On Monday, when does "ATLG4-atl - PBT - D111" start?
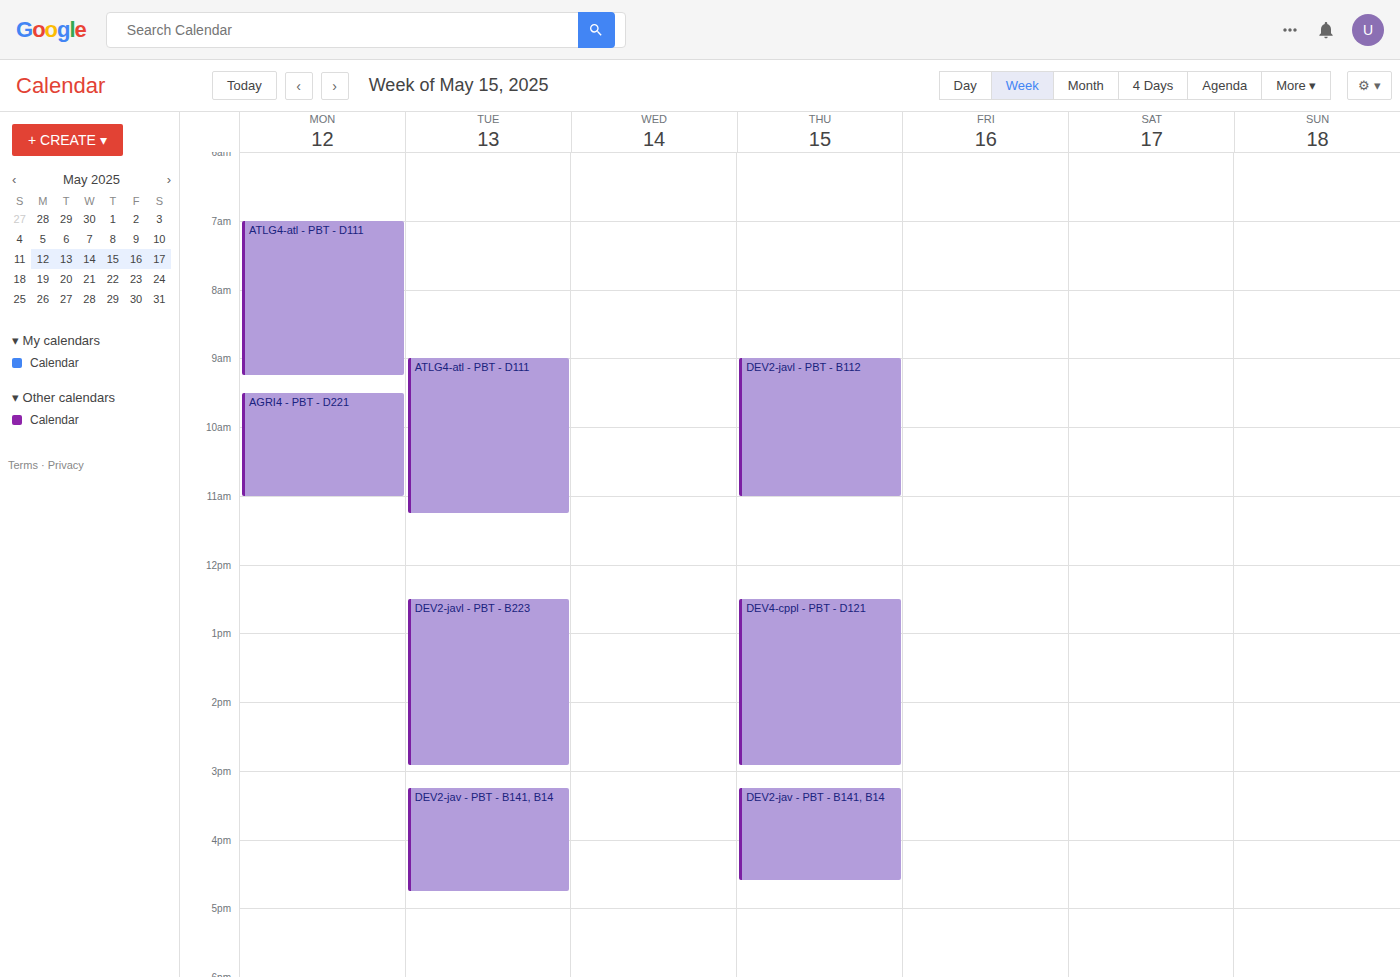
07:00